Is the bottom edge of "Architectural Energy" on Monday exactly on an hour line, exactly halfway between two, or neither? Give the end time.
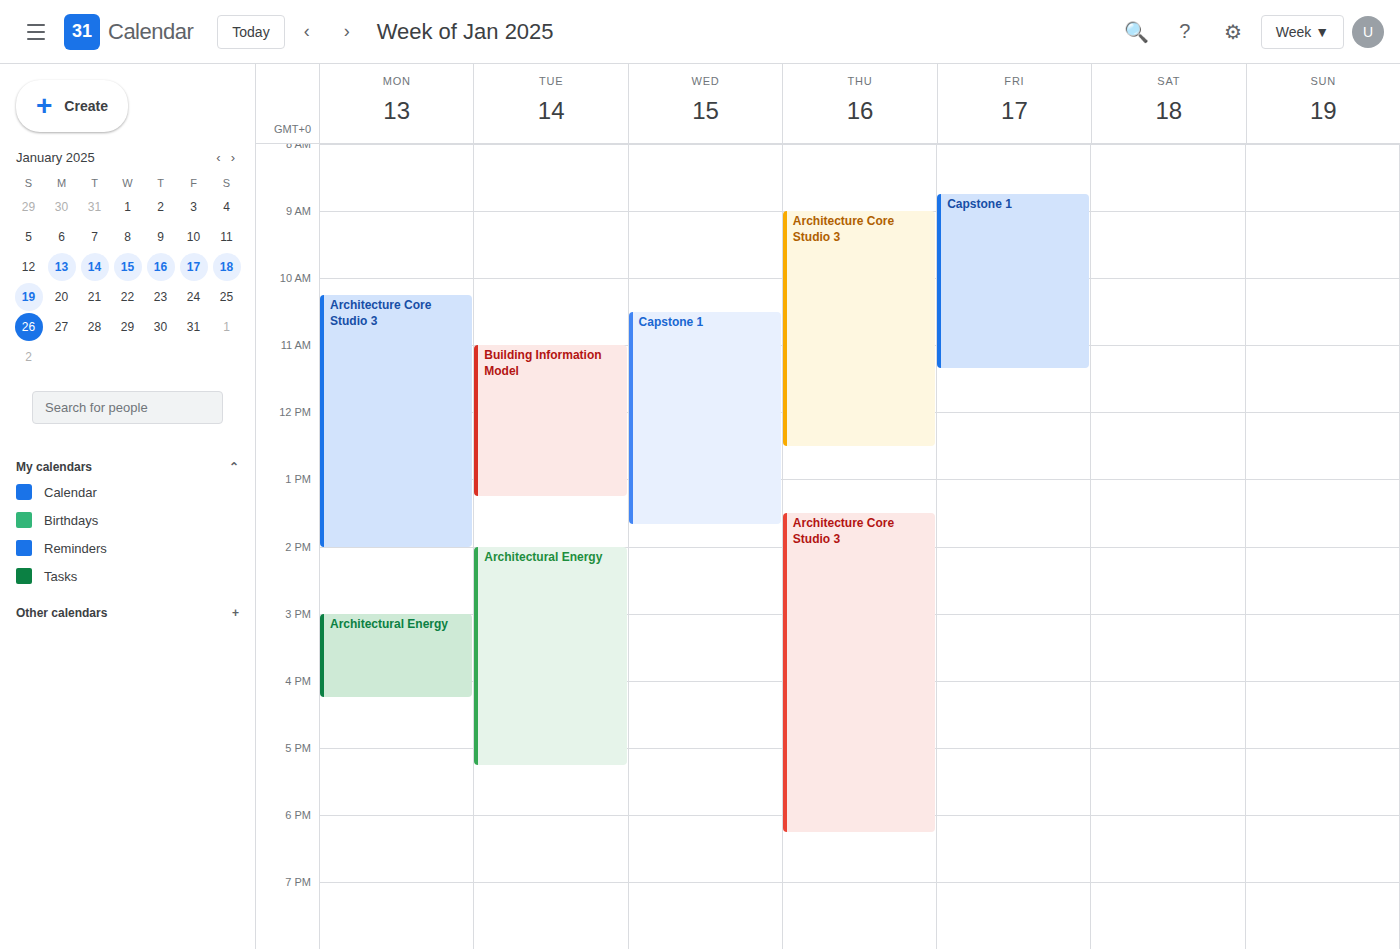
4:15 PM -- neither: a quarter of the way from the 4 PM line to the 5 PM line.